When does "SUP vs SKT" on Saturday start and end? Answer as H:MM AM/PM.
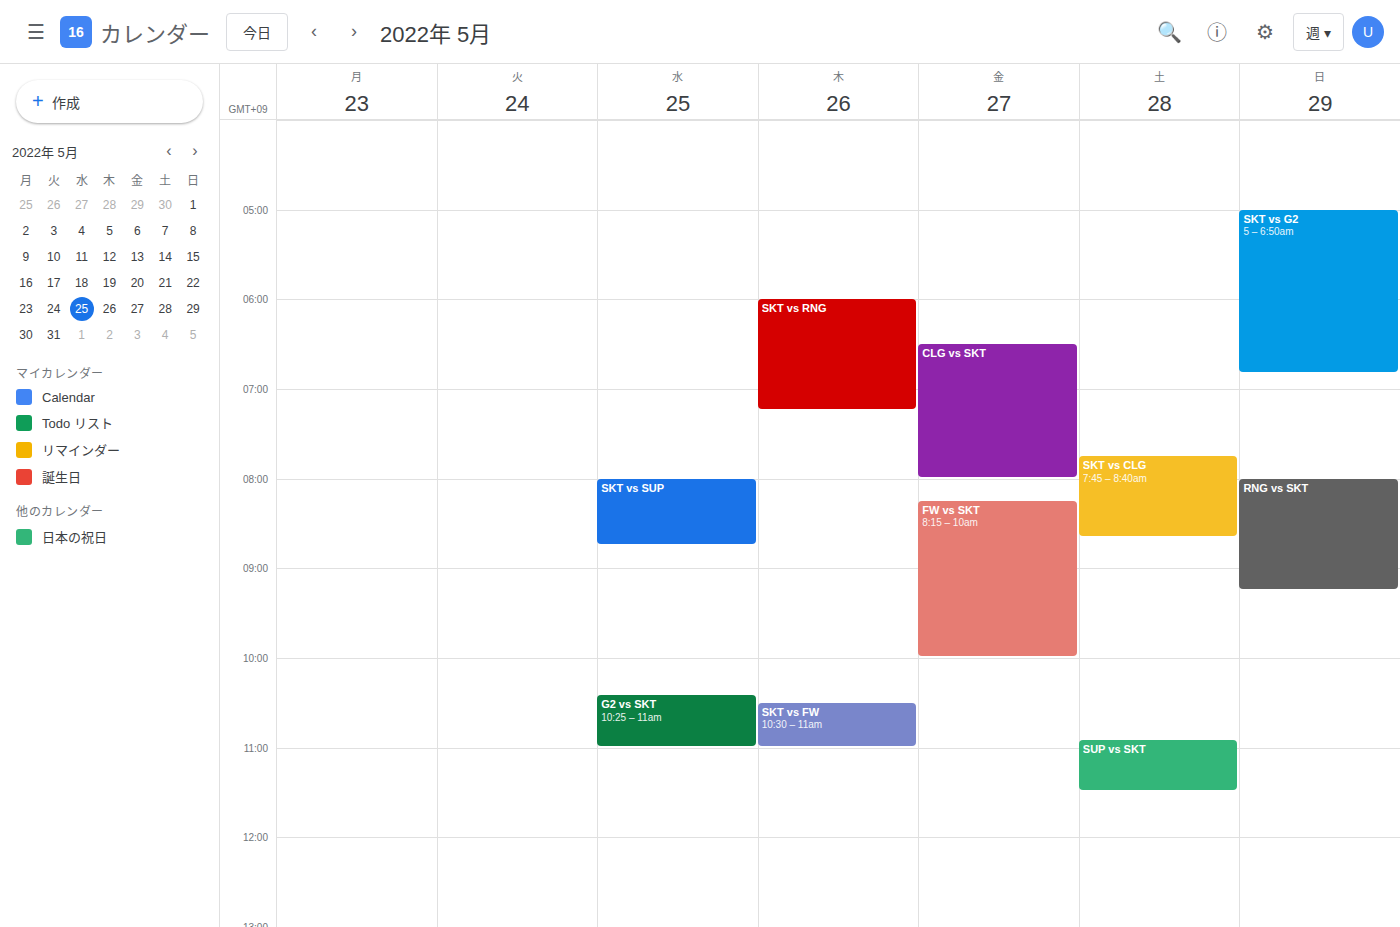
10:55 AM to 11:30 AM